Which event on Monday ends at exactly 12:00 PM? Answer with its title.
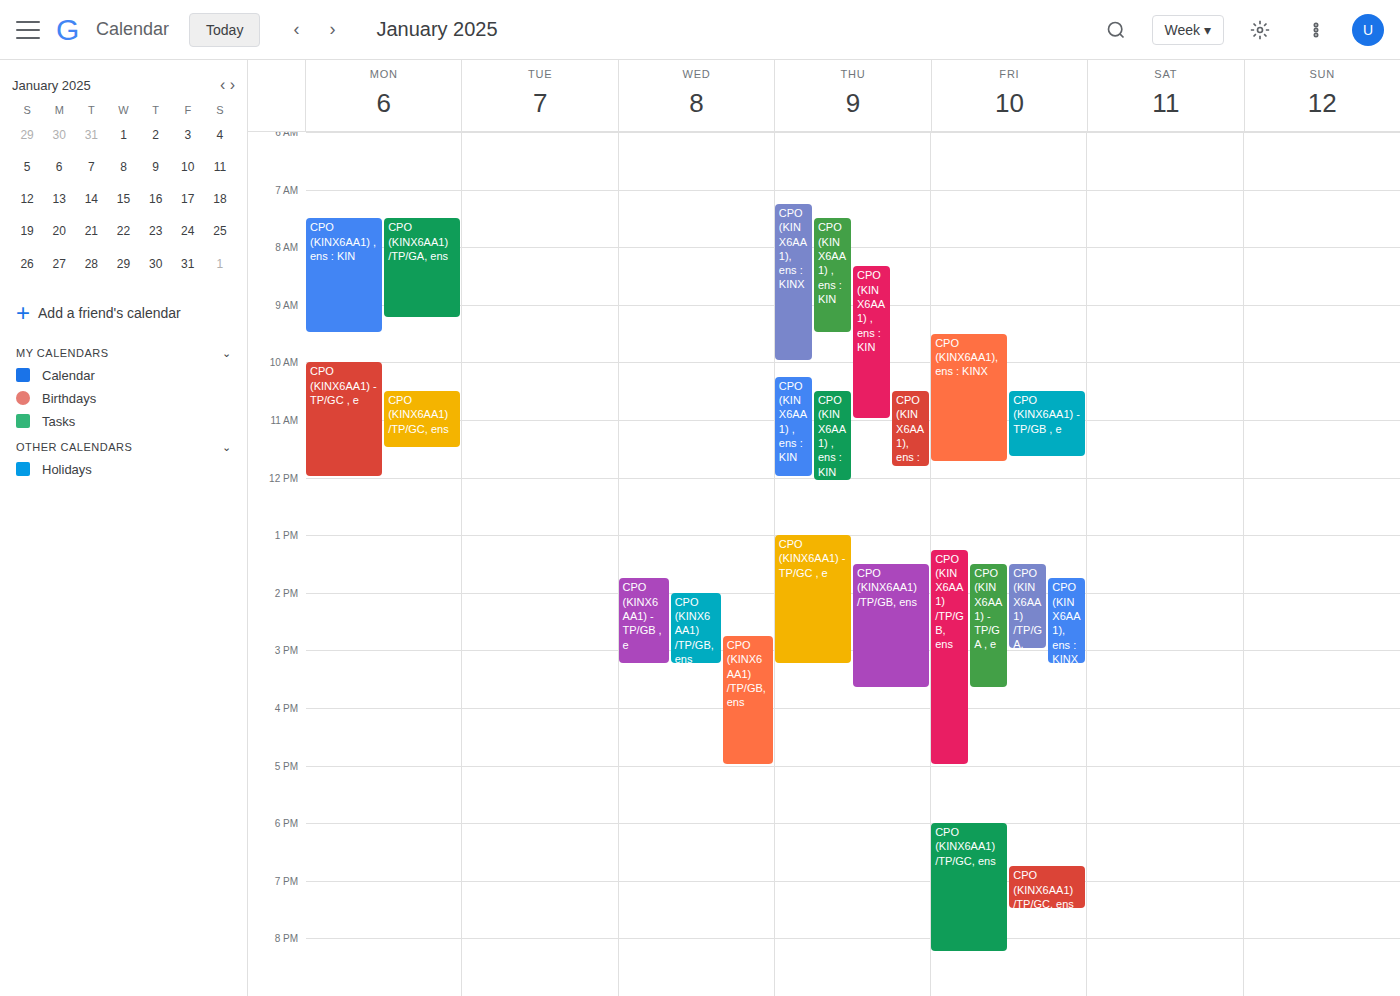
"CPO (KINX6AA1) - TP/GC , e"